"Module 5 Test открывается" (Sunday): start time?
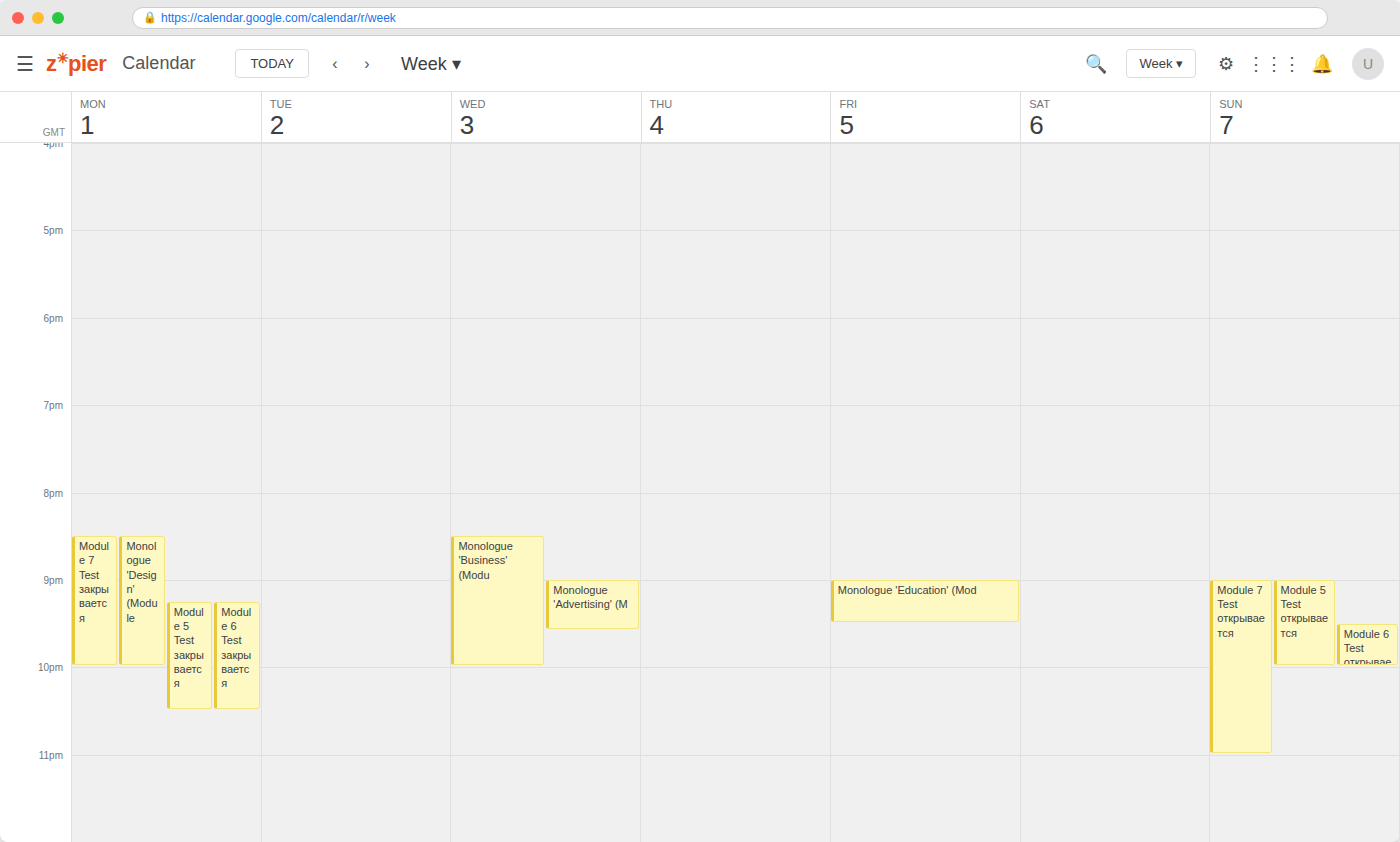
9:00 PM